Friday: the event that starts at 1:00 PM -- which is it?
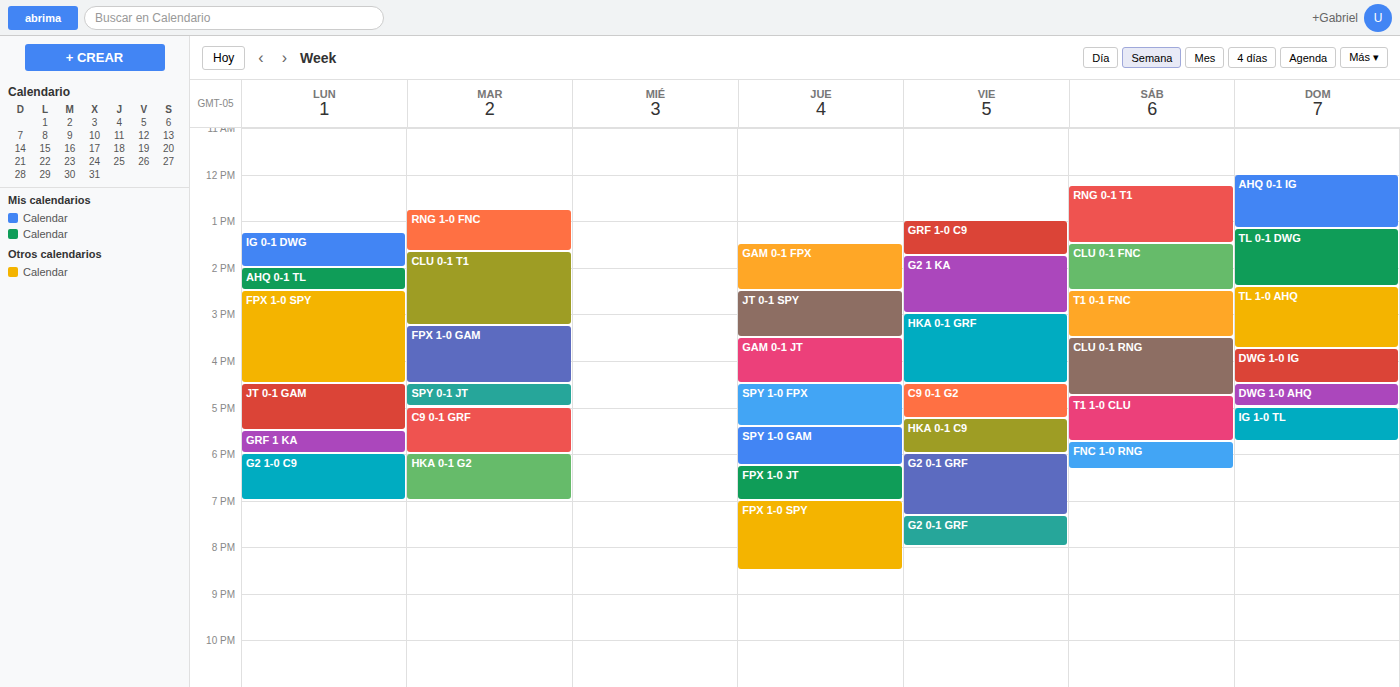
"GRF 1-0 C9"